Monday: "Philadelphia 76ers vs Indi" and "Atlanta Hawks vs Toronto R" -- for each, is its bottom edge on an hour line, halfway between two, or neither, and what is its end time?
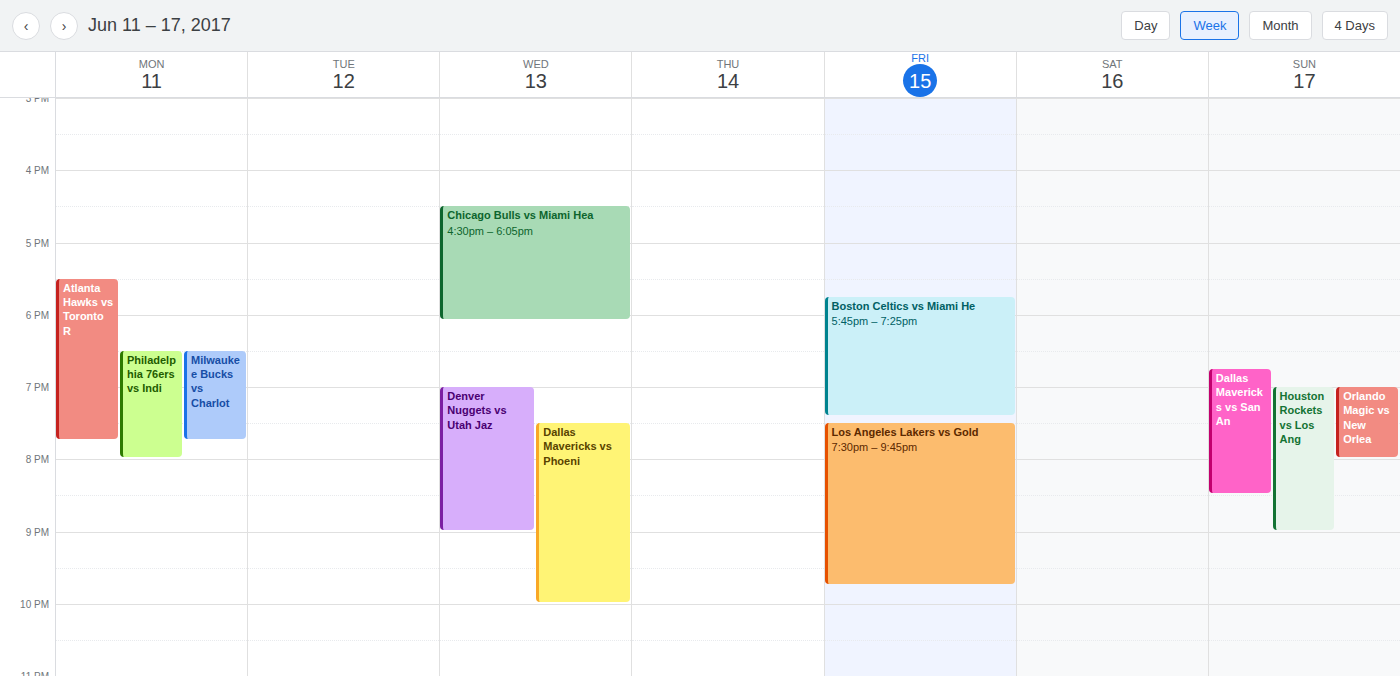
"Philadelphia 76ers vs Indi": 8:00 PM, exactly on the 8 PM line. "Atlanta Hawks vs Toronto R": 7:45 PM, neither: three quarters of the way from the 7 PM line to the 8 PM line.